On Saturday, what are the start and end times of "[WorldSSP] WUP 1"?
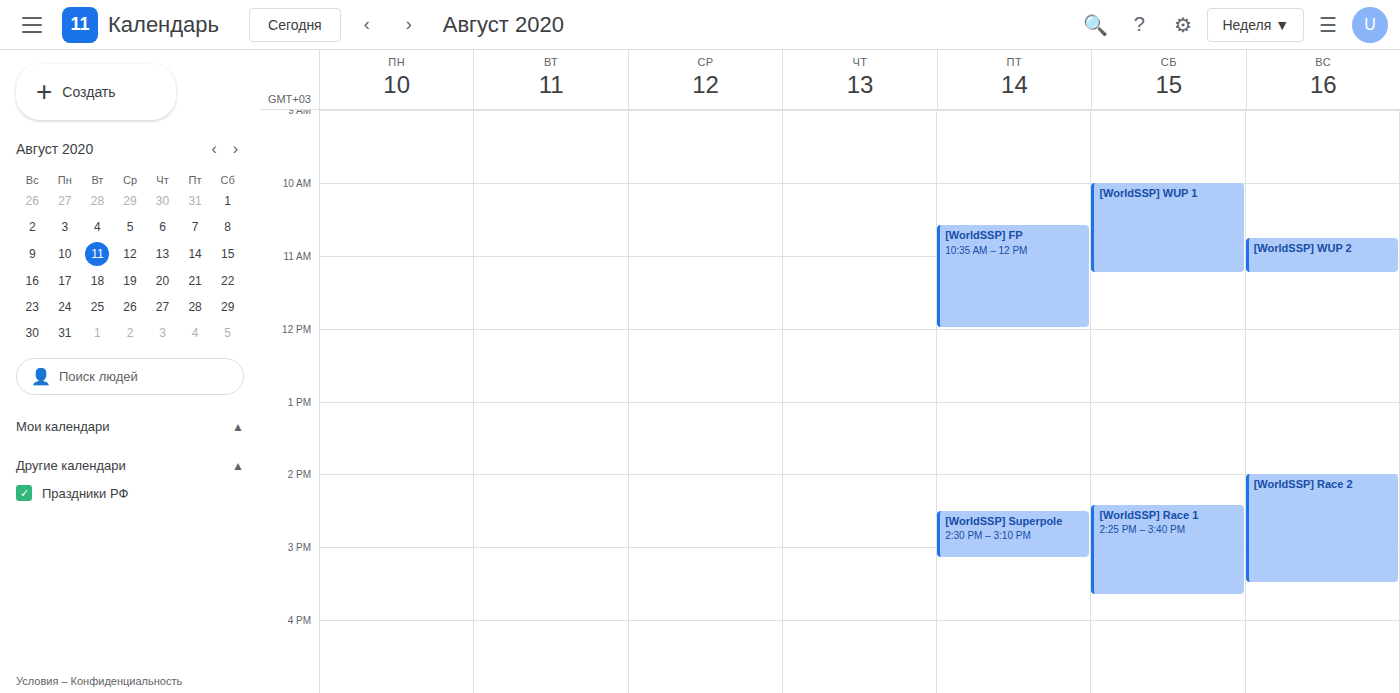
10:00 AM to 11:15 AM